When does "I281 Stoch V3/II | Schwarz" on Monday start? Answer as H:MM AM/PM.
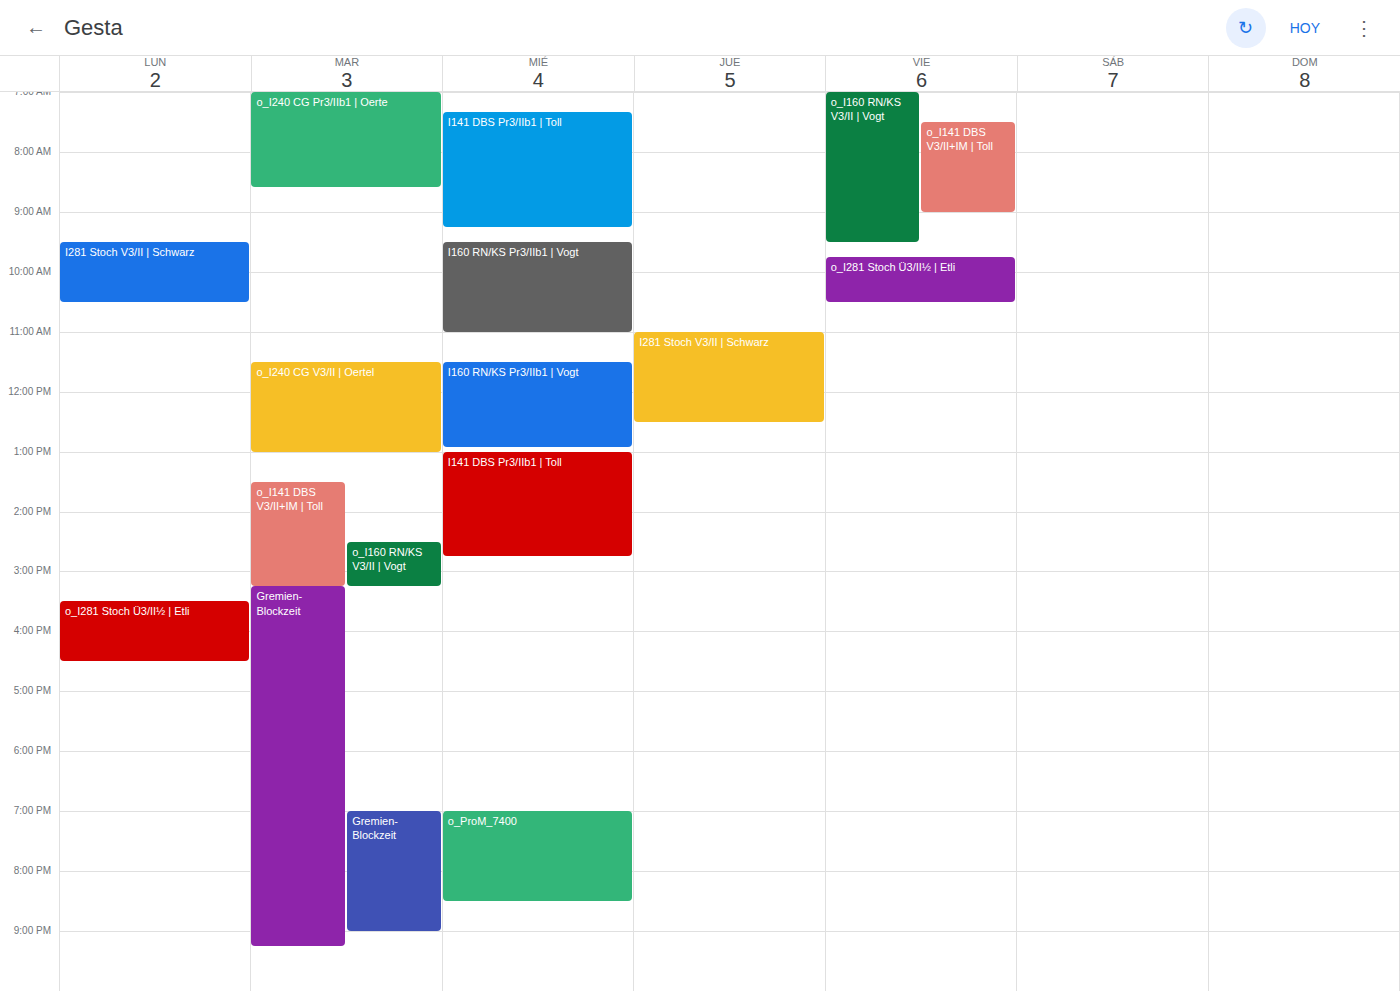
9:30 AM